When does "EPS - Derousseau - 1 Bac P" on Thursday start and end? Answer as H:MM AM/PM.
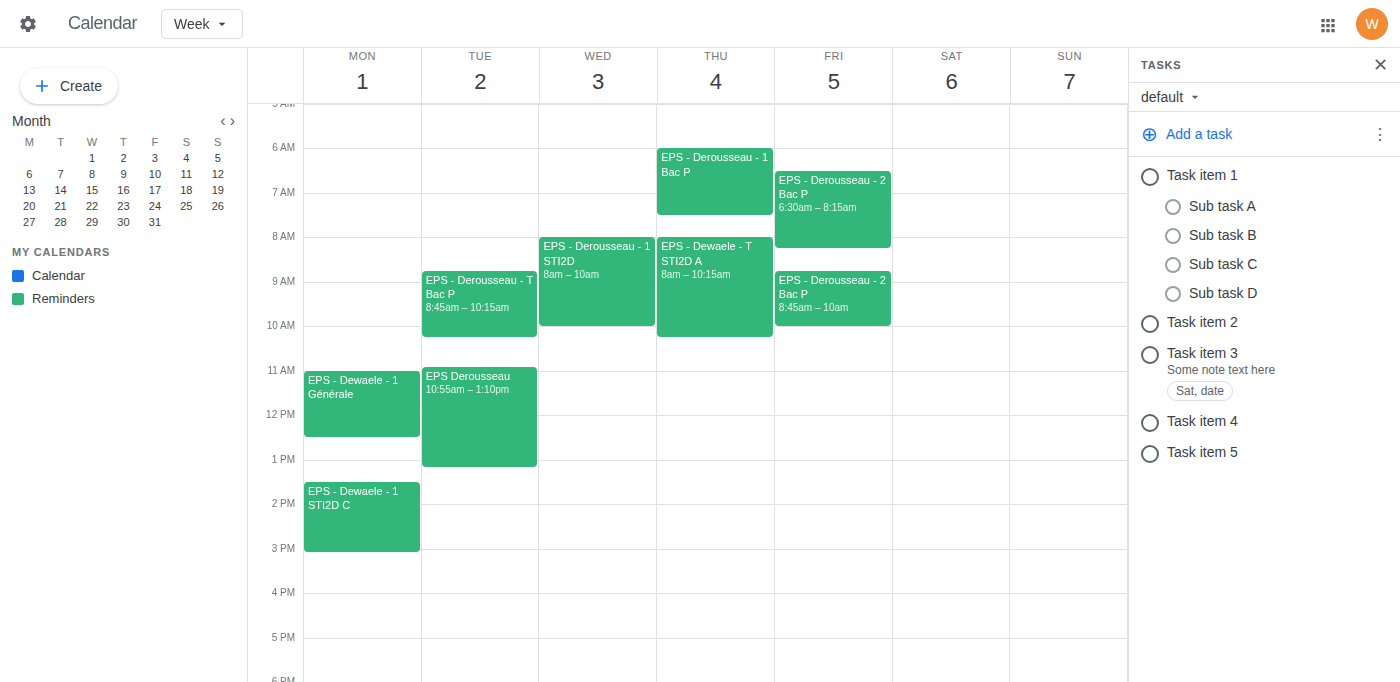
6:00 AM to 7:30 AM